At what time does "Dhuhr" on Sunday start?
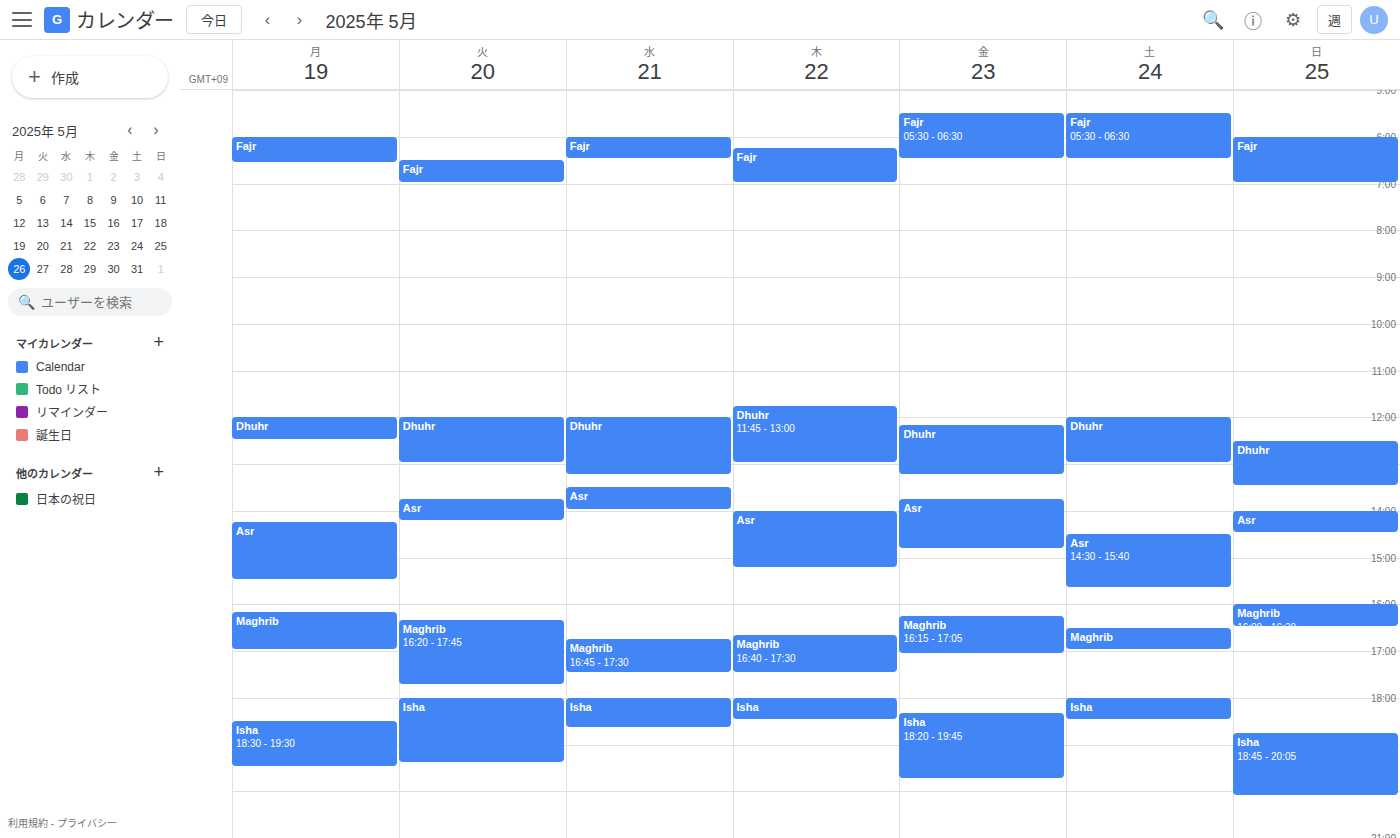
12:30 PM